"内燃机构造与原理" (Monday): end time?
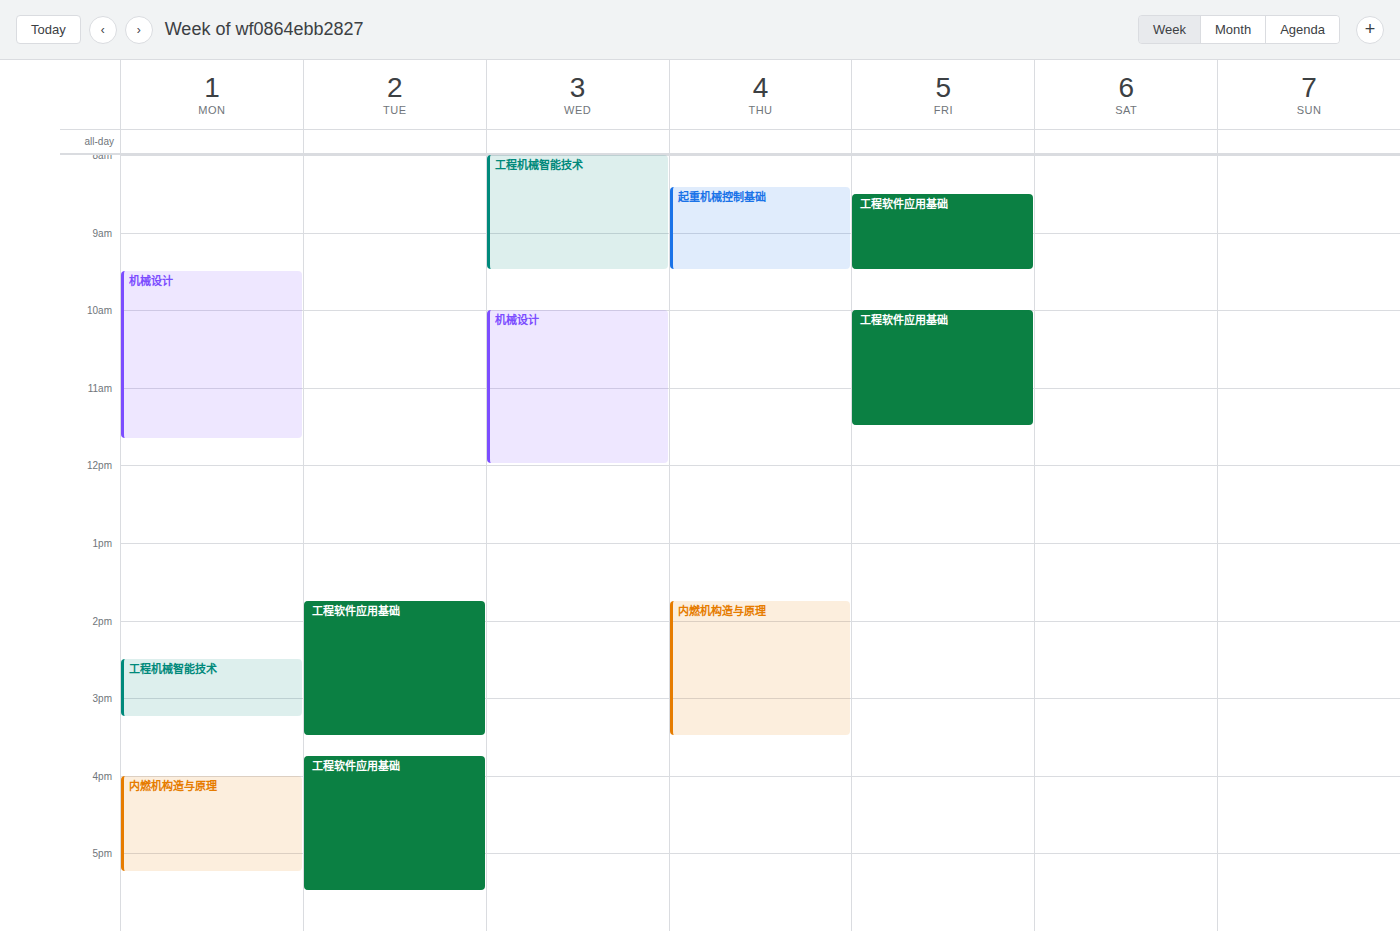
5:15 PM